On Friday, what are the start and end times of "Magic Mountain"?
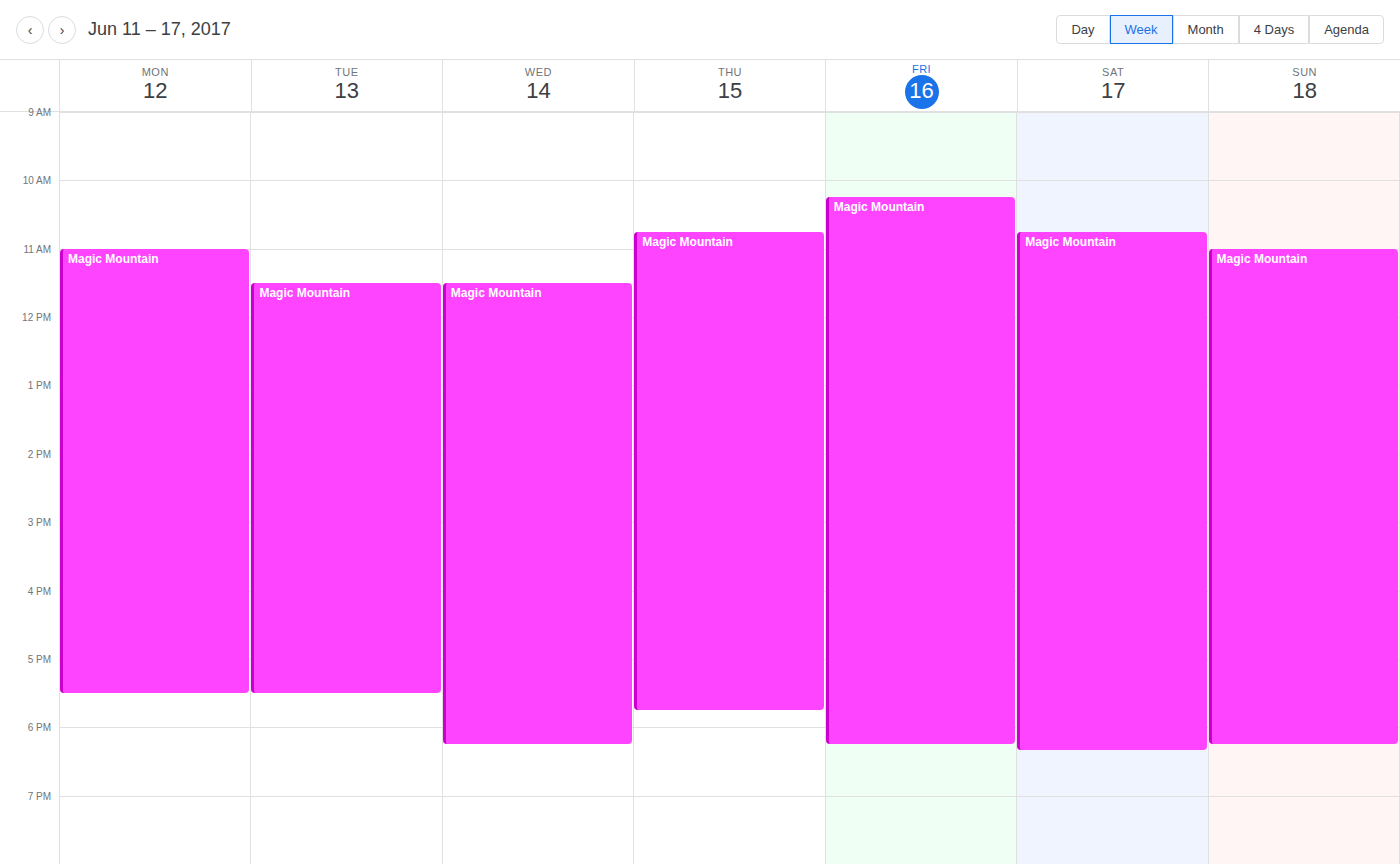
10:15 AM to 6:15 PM